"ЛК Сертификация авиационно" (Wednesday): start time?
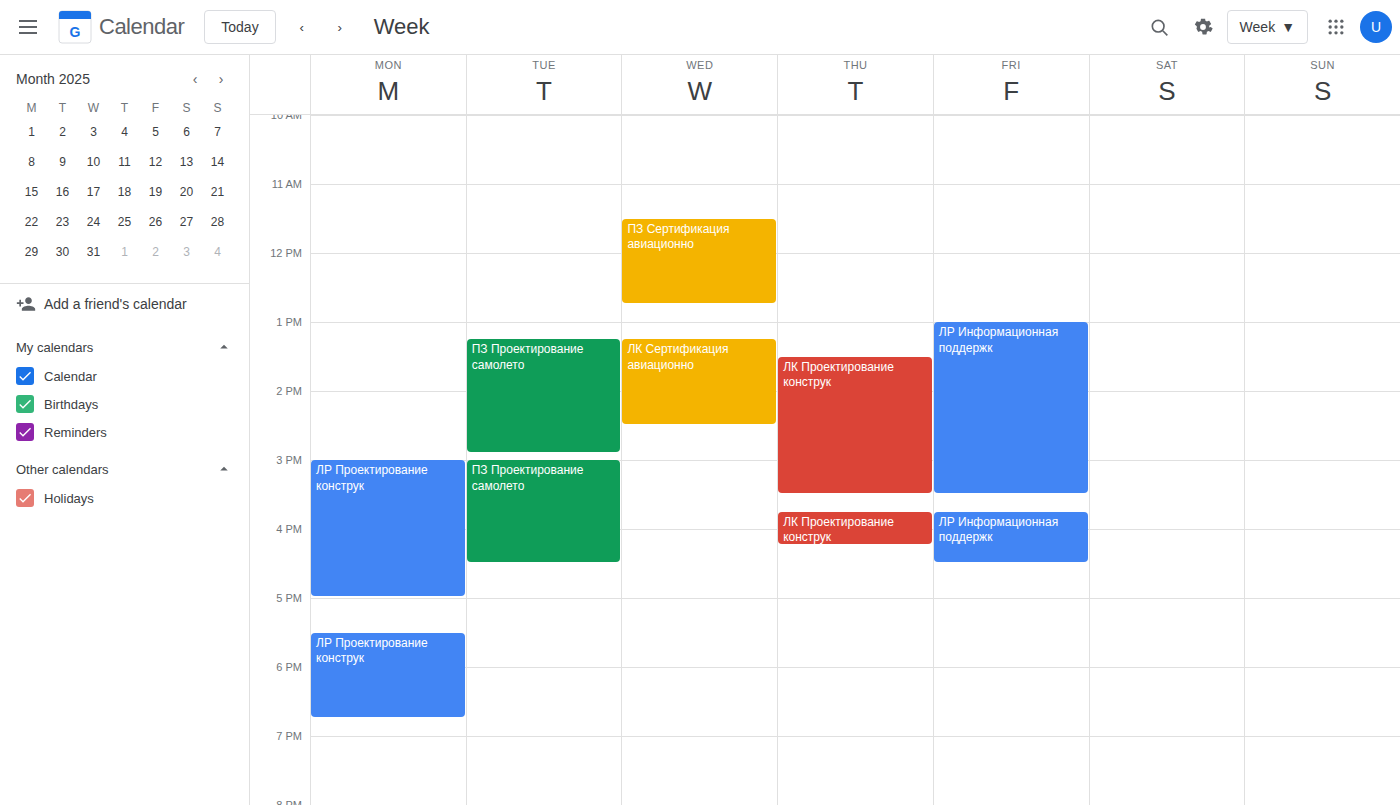
1:15 PM